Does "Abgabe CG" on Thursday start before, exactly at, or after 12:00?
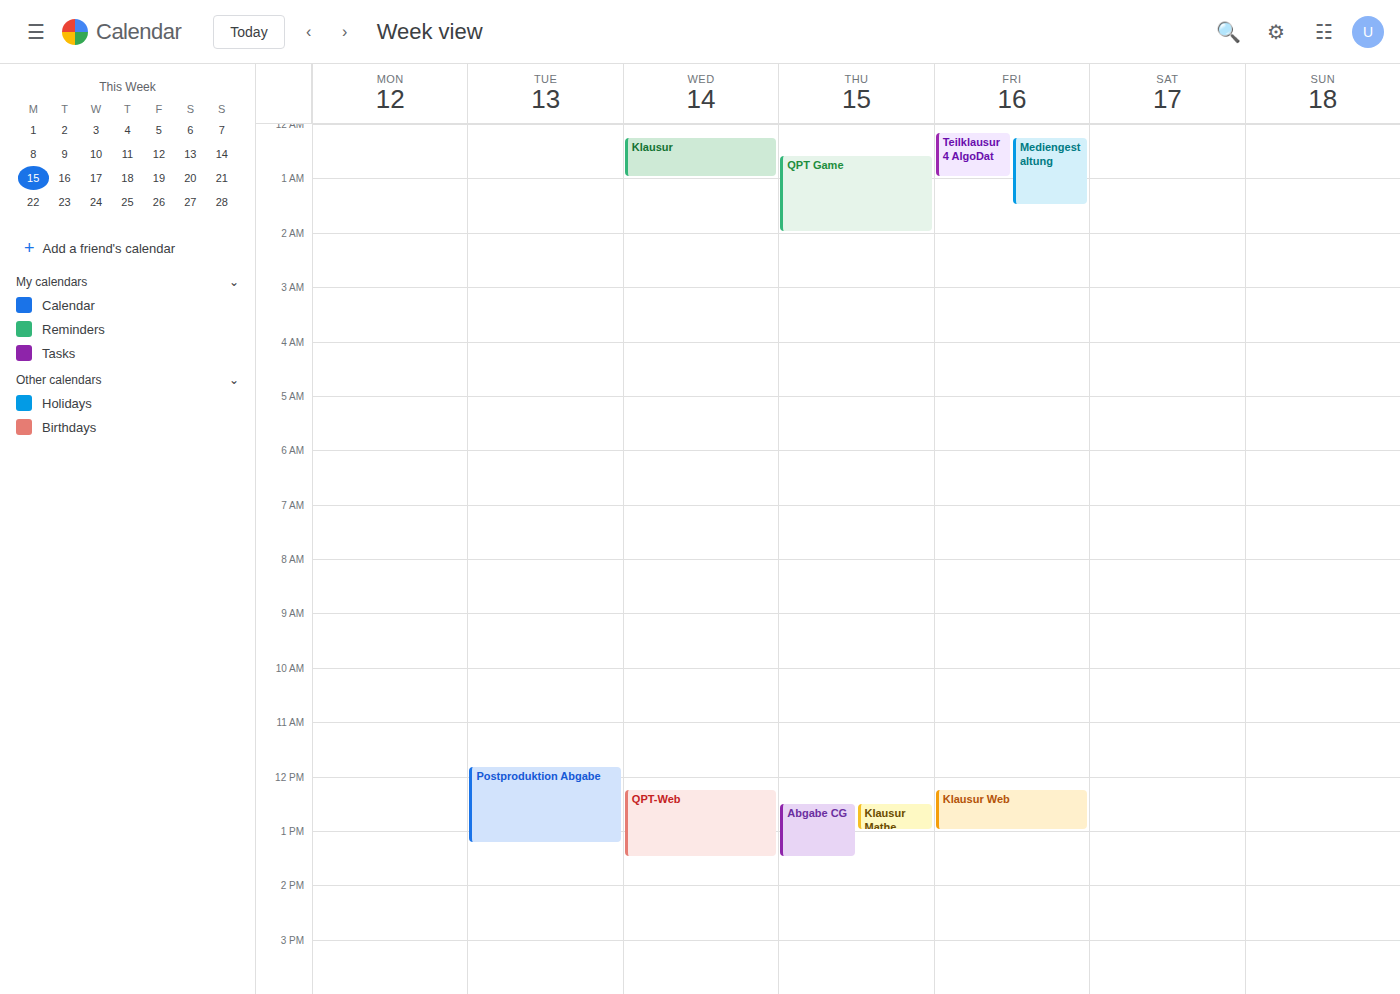
12:30 -- after 12:00, 30 minutes below the 12:00 line.